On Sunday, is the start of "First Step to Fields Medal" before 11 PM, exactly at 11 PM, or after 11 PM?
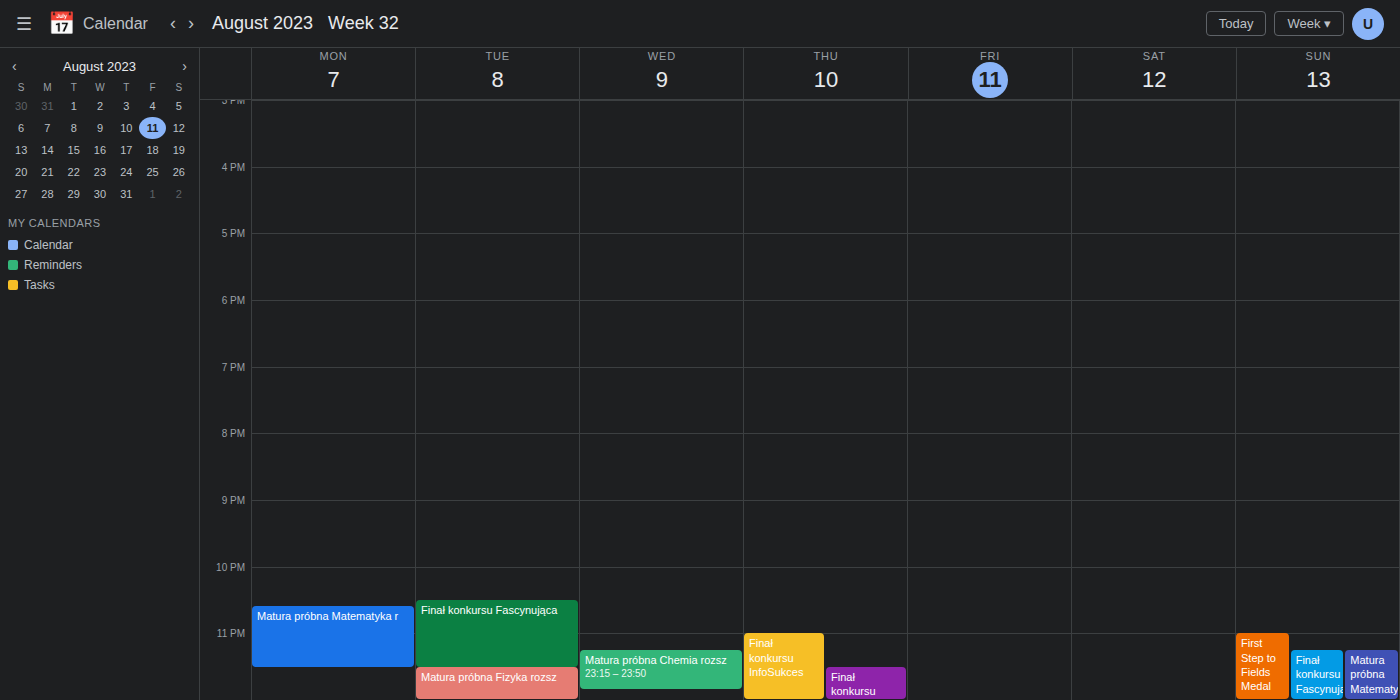
11:00 PM -- exactly at 11 PM, on the 11 PM line.